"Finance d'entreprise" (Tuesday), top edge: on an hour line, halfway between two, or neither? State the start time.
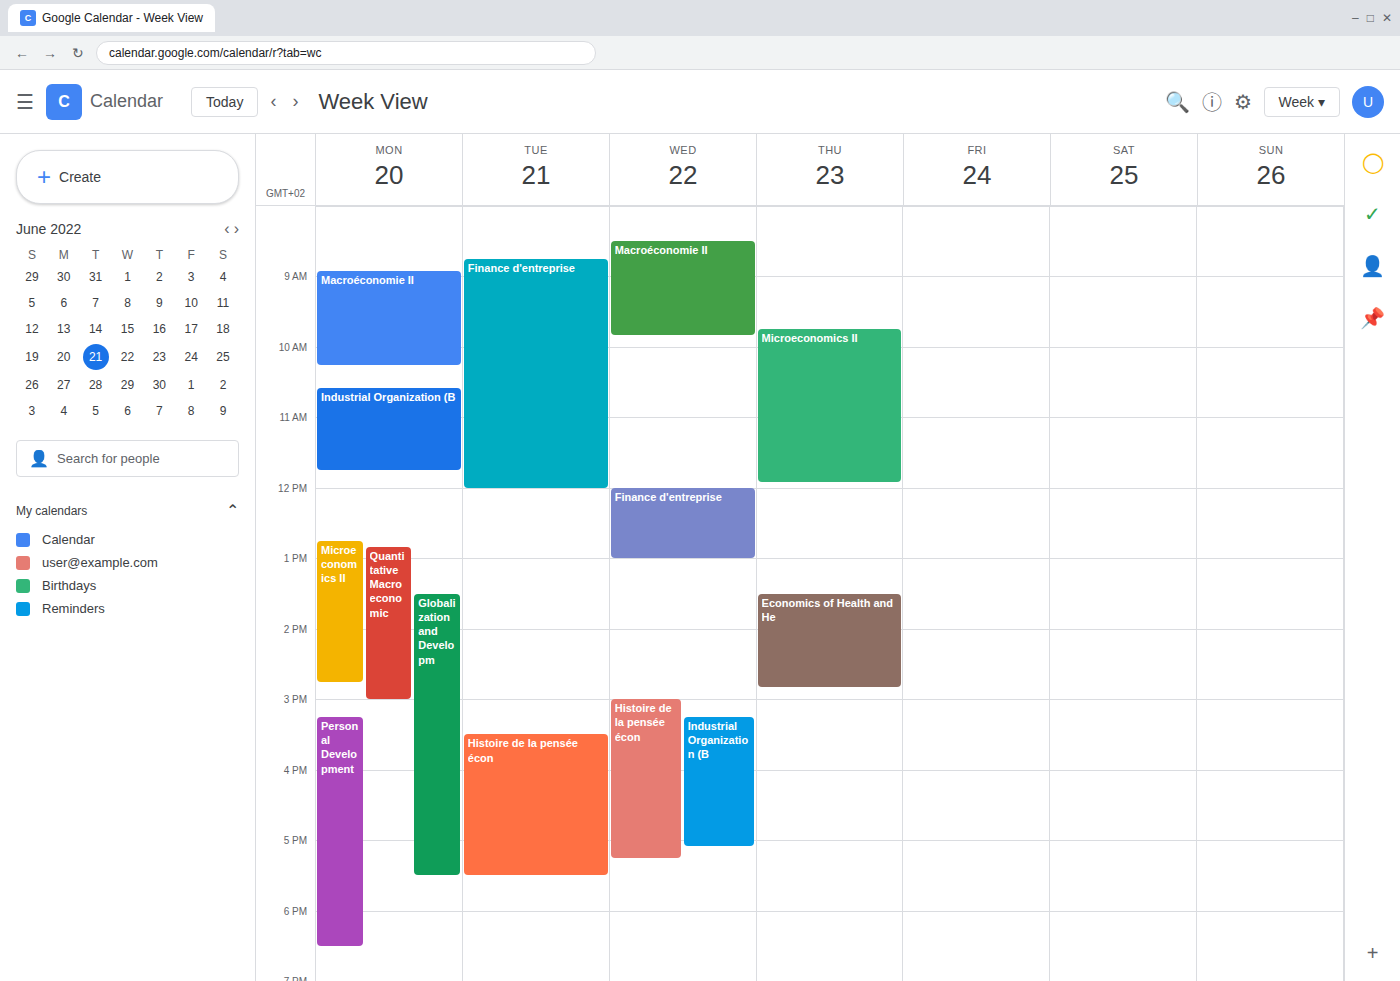
8:45 AM -- neither: three quarters of the way from the 8 AM line to the 9 AM line.